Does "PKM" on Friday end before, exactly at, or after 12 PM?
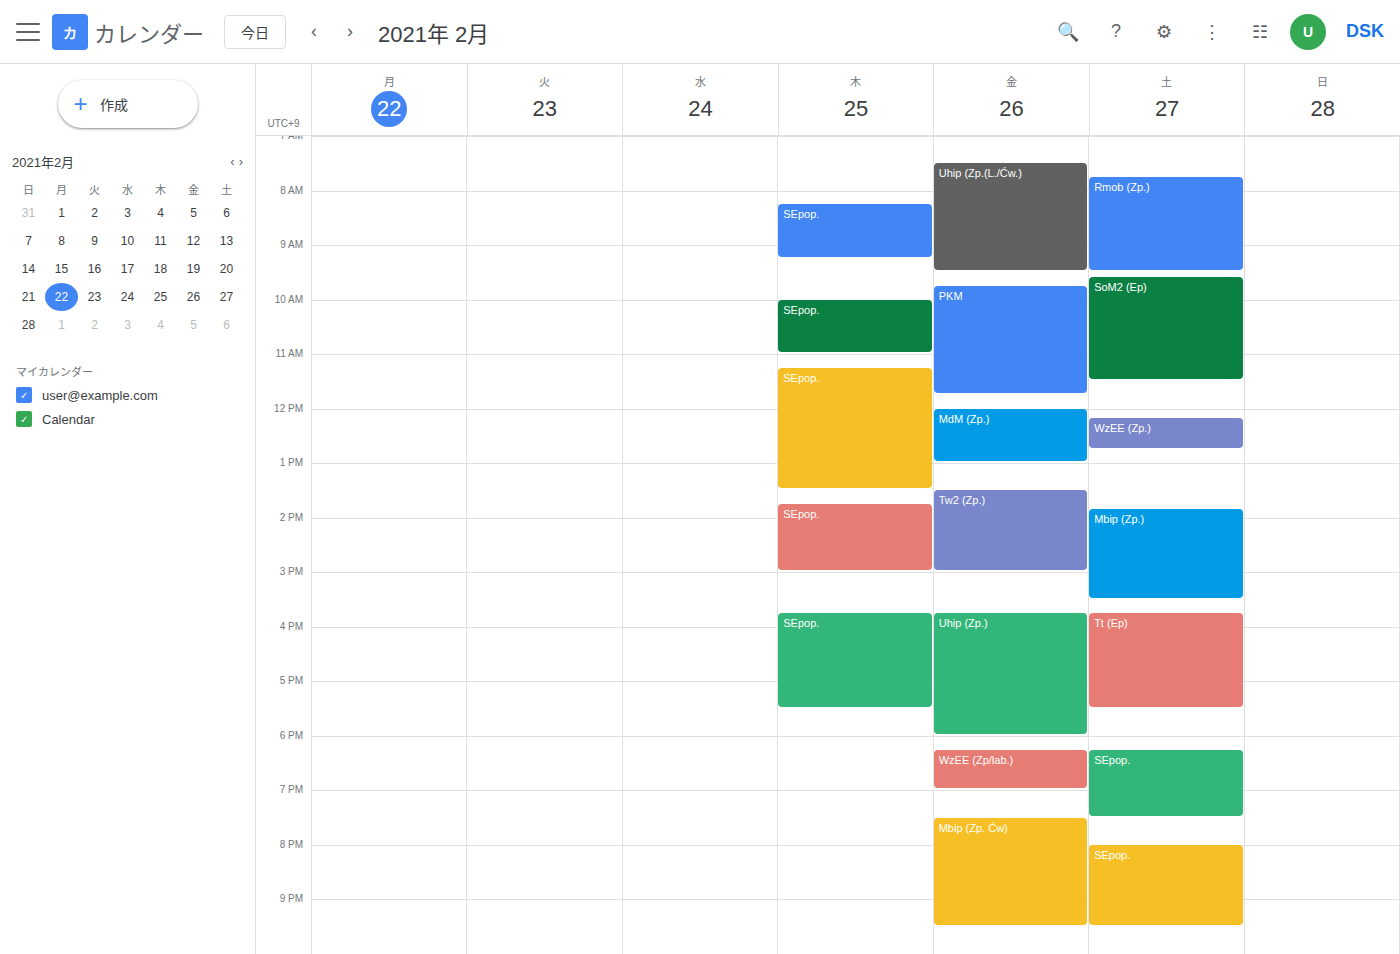
11:45 AM -- before 12 PM, 15 minutes above the 12 PM line.